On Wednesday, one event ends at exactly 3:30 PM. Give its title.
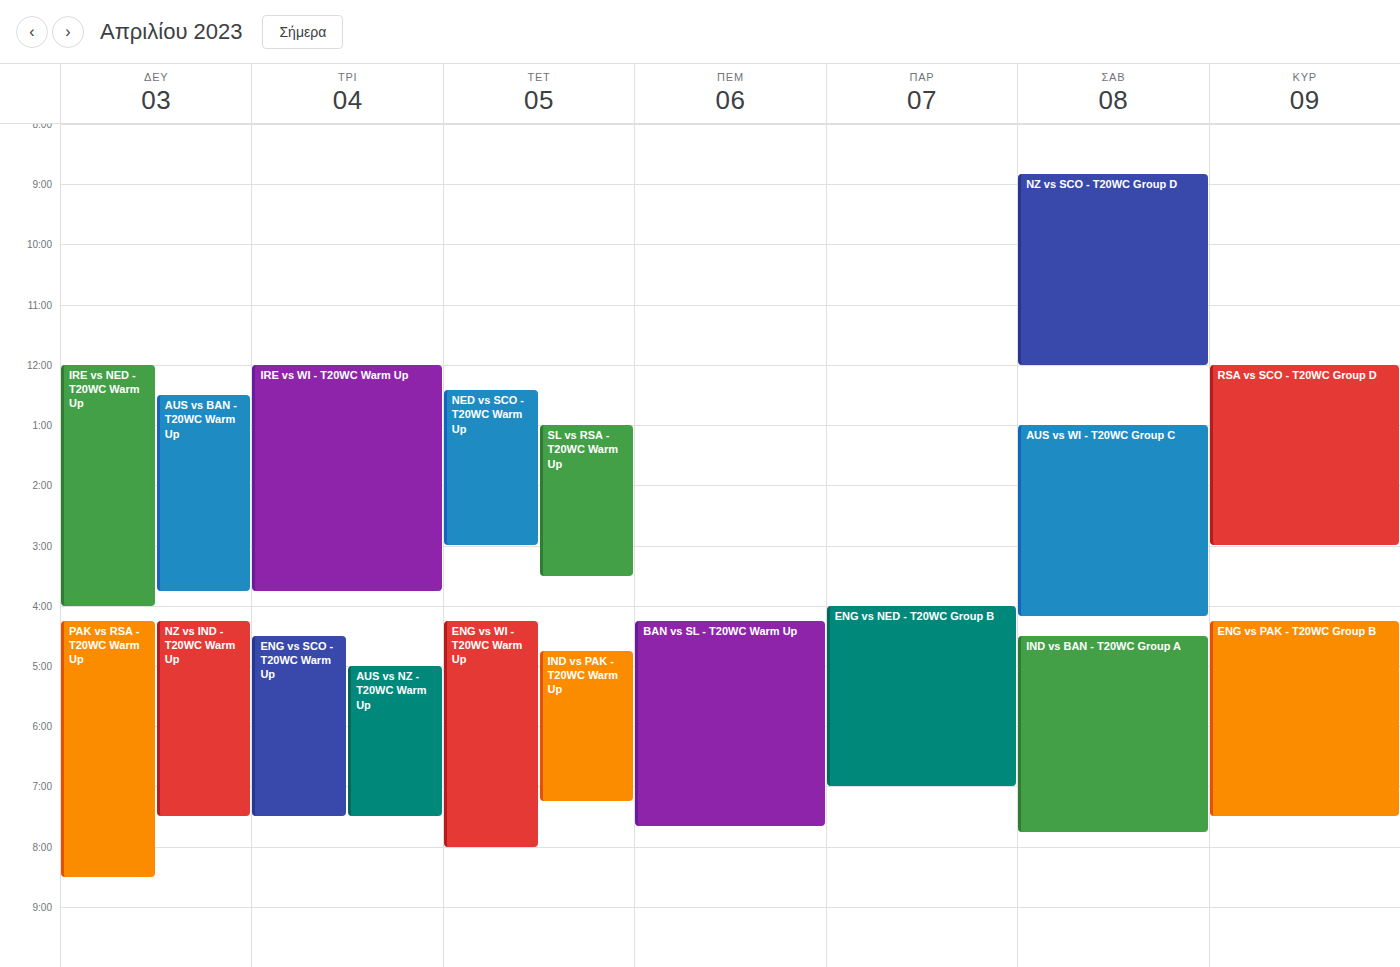
"SL vs RSA - T20WC Warm Up"